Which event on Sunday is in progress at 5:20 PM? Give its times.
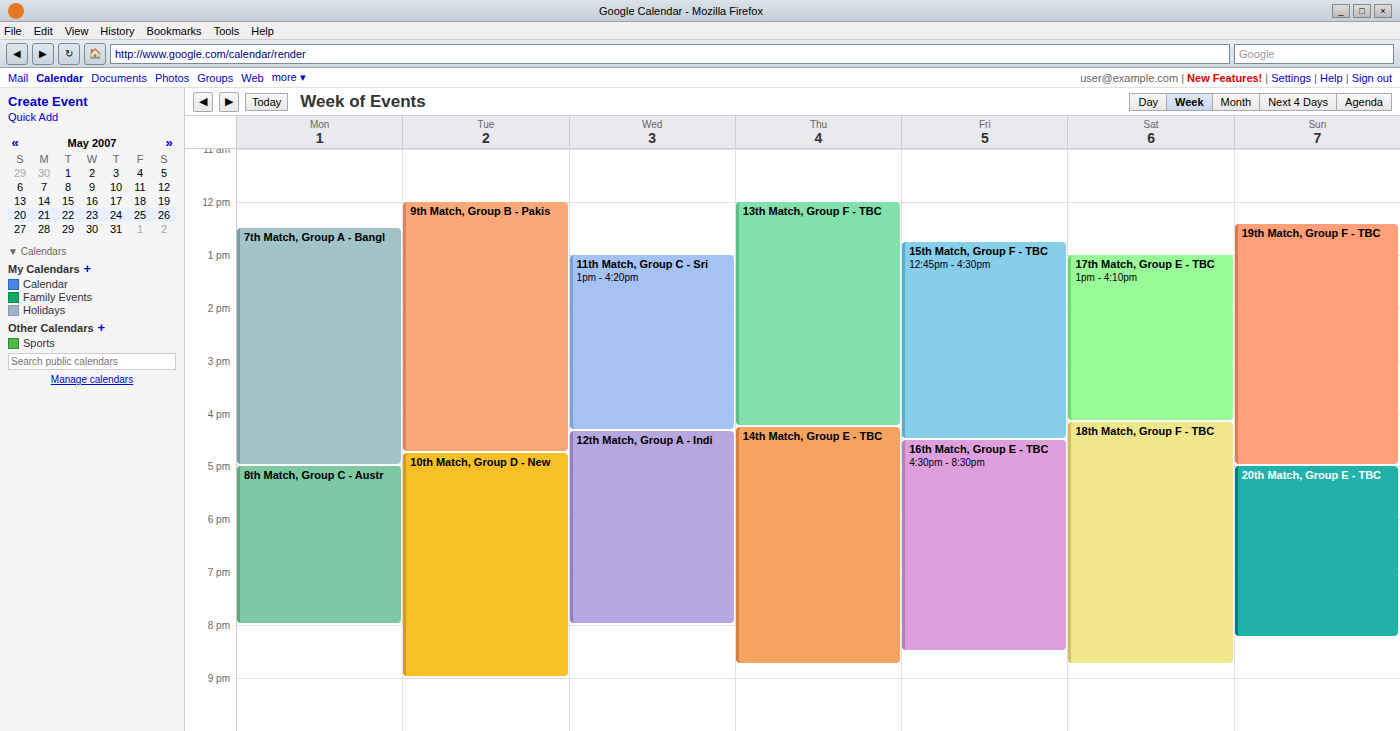
"20th Match, Group E - TBC", 5:00 PM to 8:15 PM